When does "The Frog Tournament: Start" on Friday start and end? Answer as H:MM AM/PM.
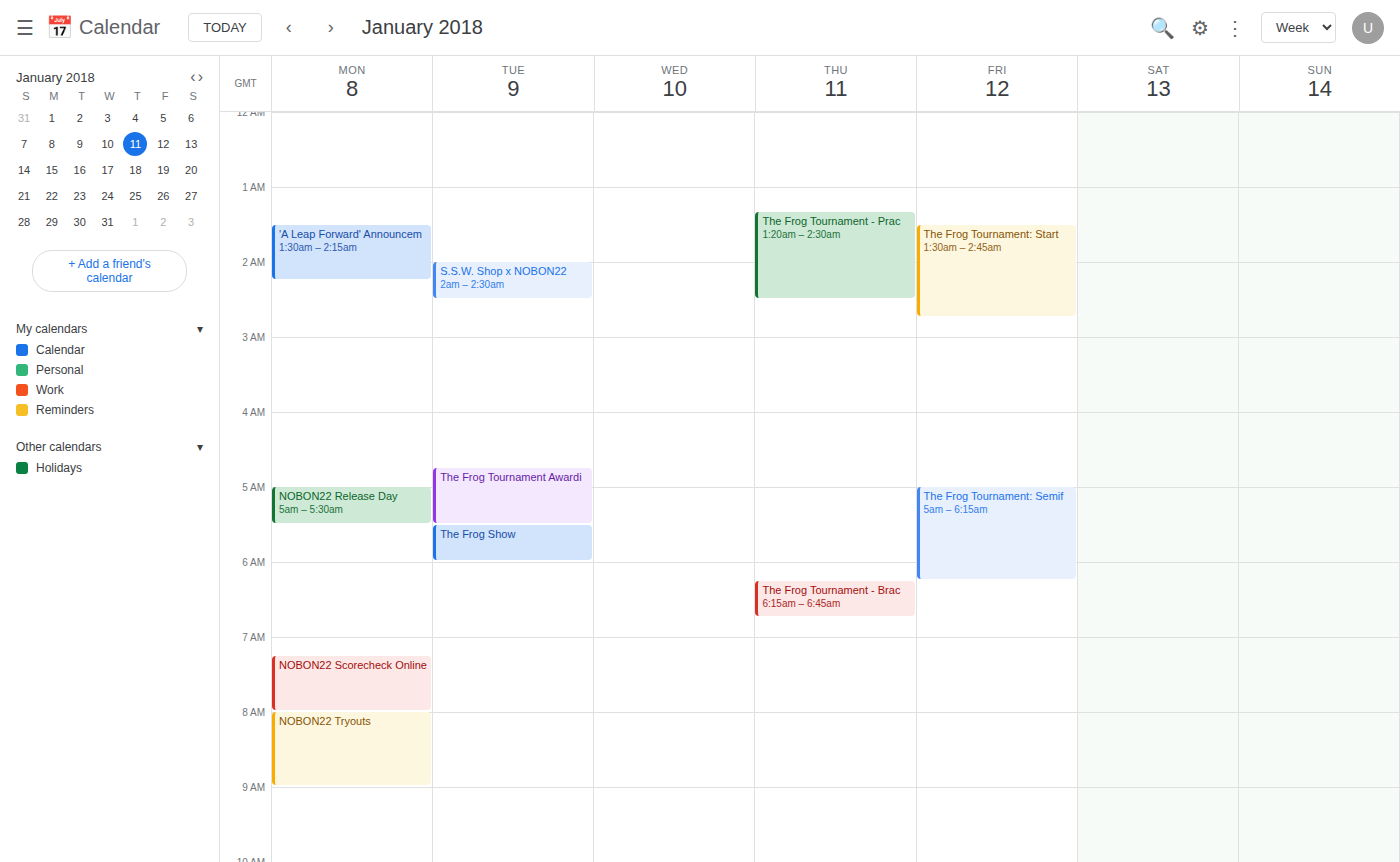
1:30 AM to 2:45 AM